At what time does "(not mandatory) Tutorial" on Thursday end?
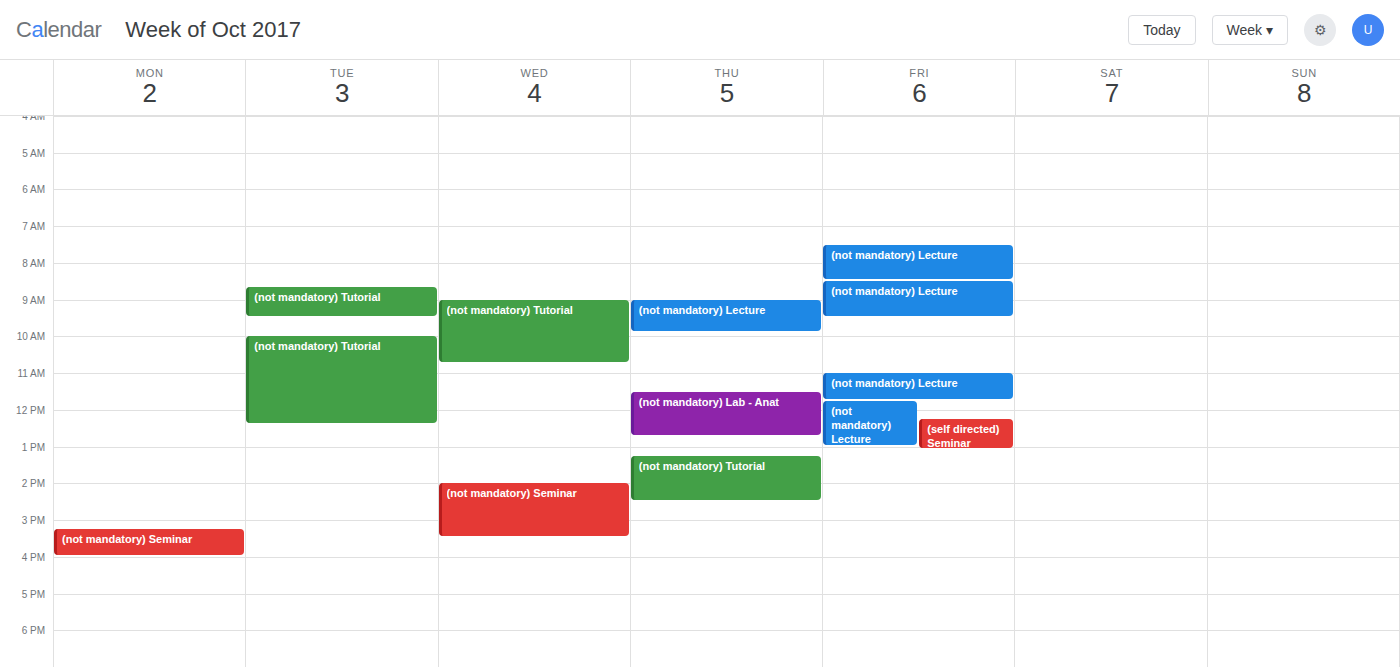
2:30 PM